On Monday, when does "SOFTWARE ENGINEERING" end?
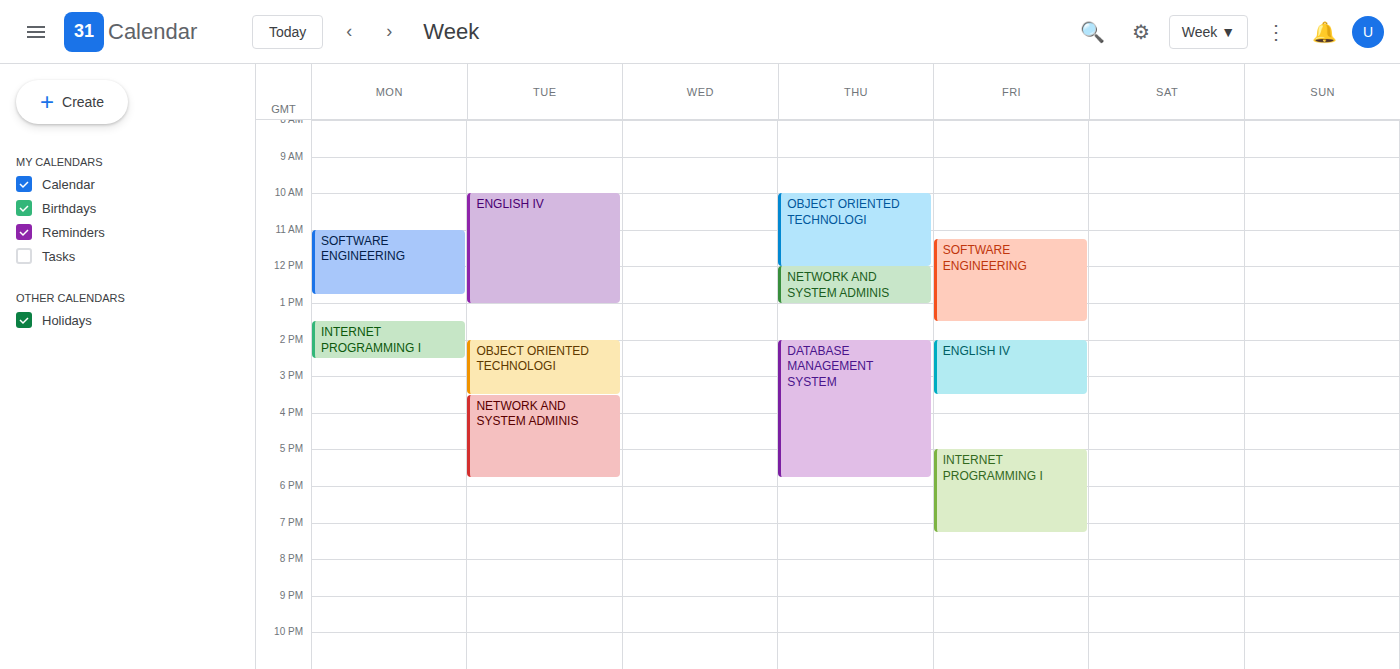
12:45 PM